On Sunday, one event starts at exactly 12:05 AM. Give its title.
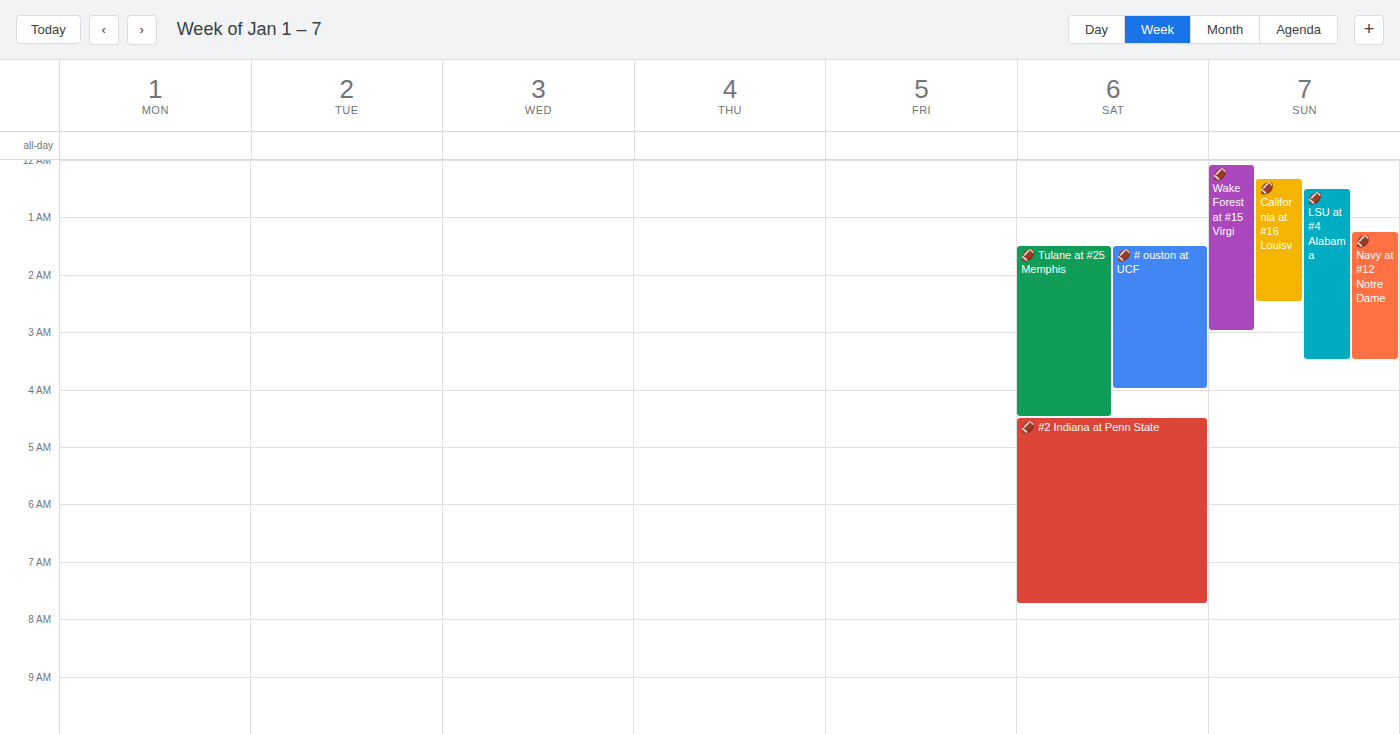
"🏈 Wake Forest at #15 Virgi"